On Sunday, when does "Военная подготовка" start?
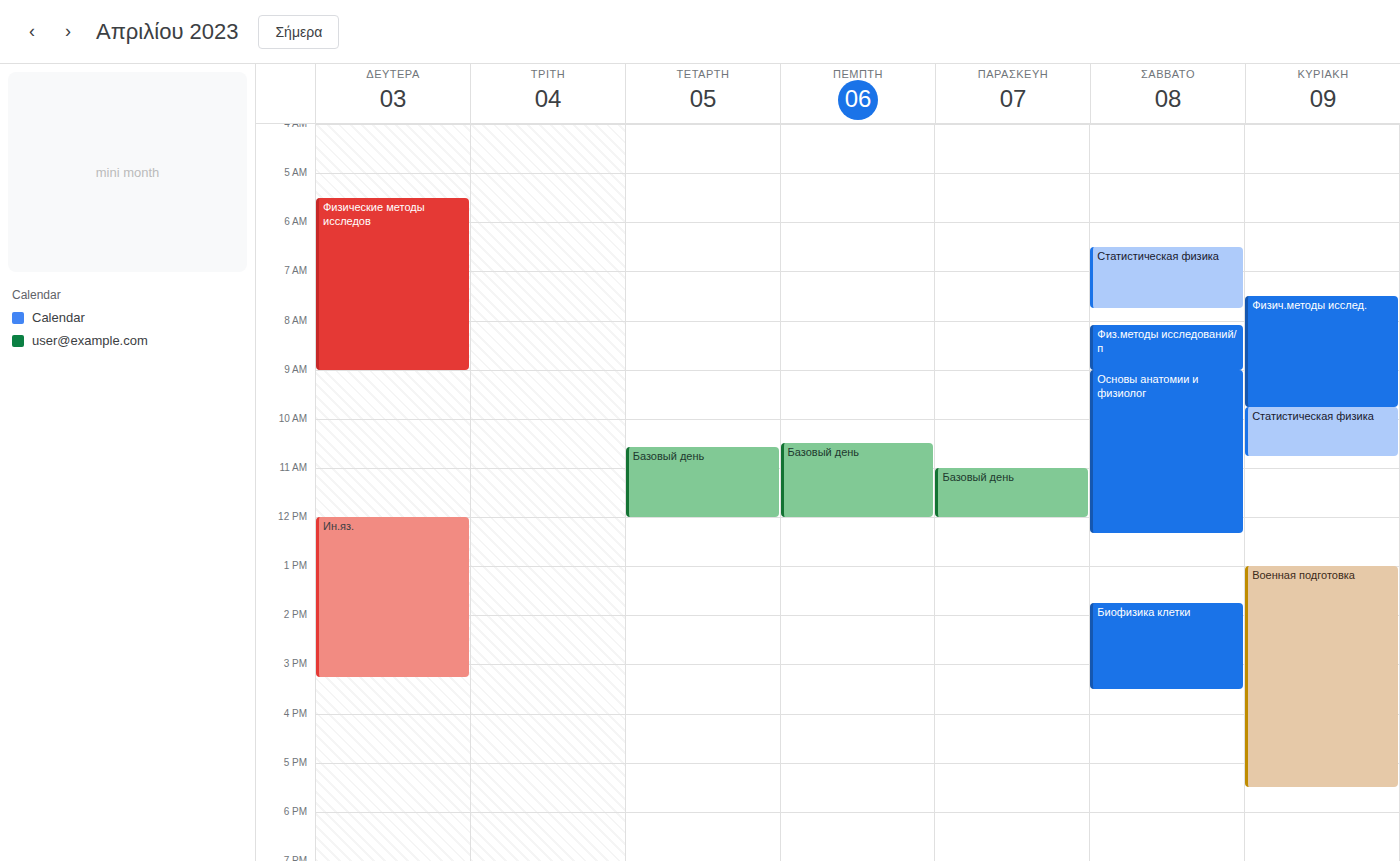
1:00 PM